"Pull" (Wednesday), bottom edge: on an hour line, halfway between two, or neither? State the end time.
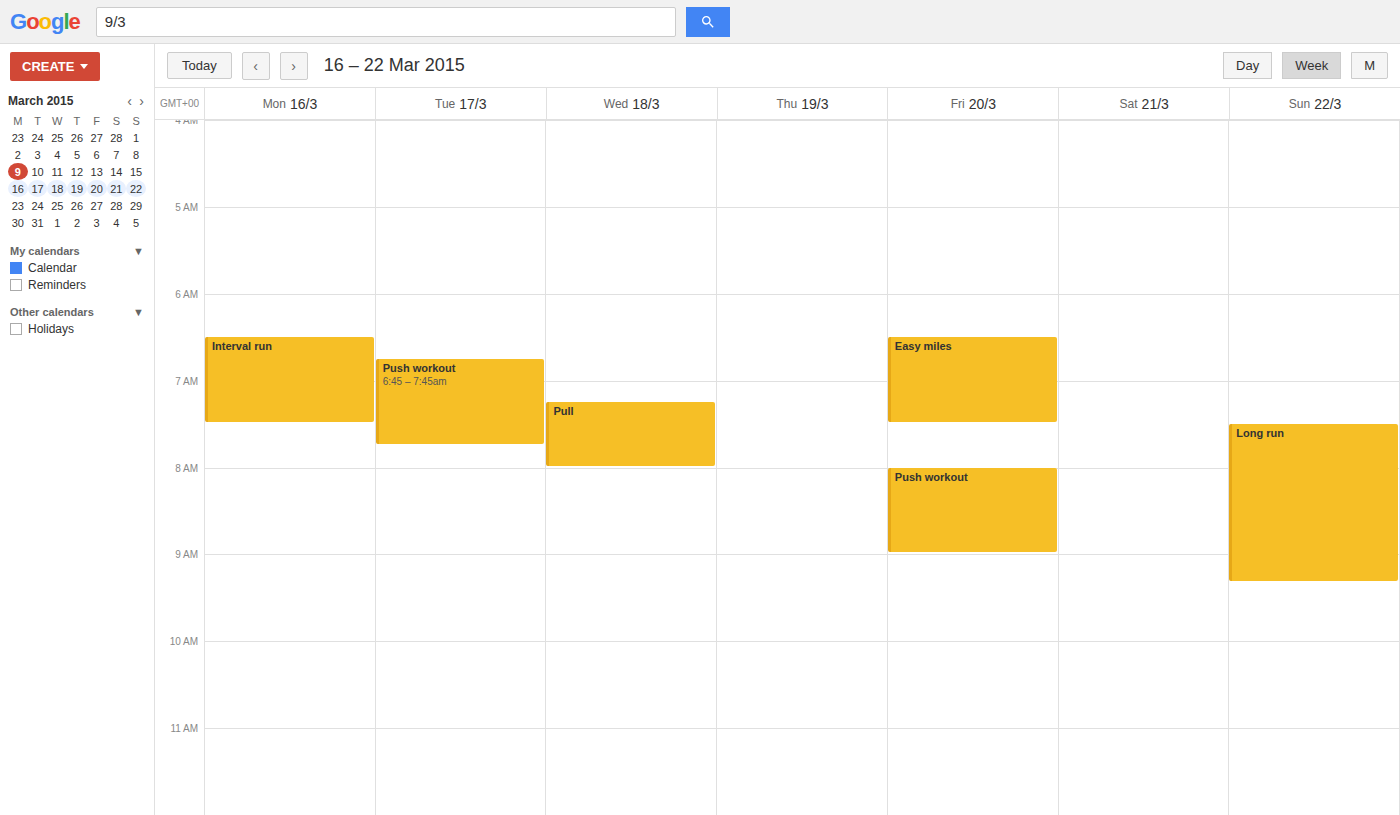
8:00 AM -- exactly on the 8 AM line.